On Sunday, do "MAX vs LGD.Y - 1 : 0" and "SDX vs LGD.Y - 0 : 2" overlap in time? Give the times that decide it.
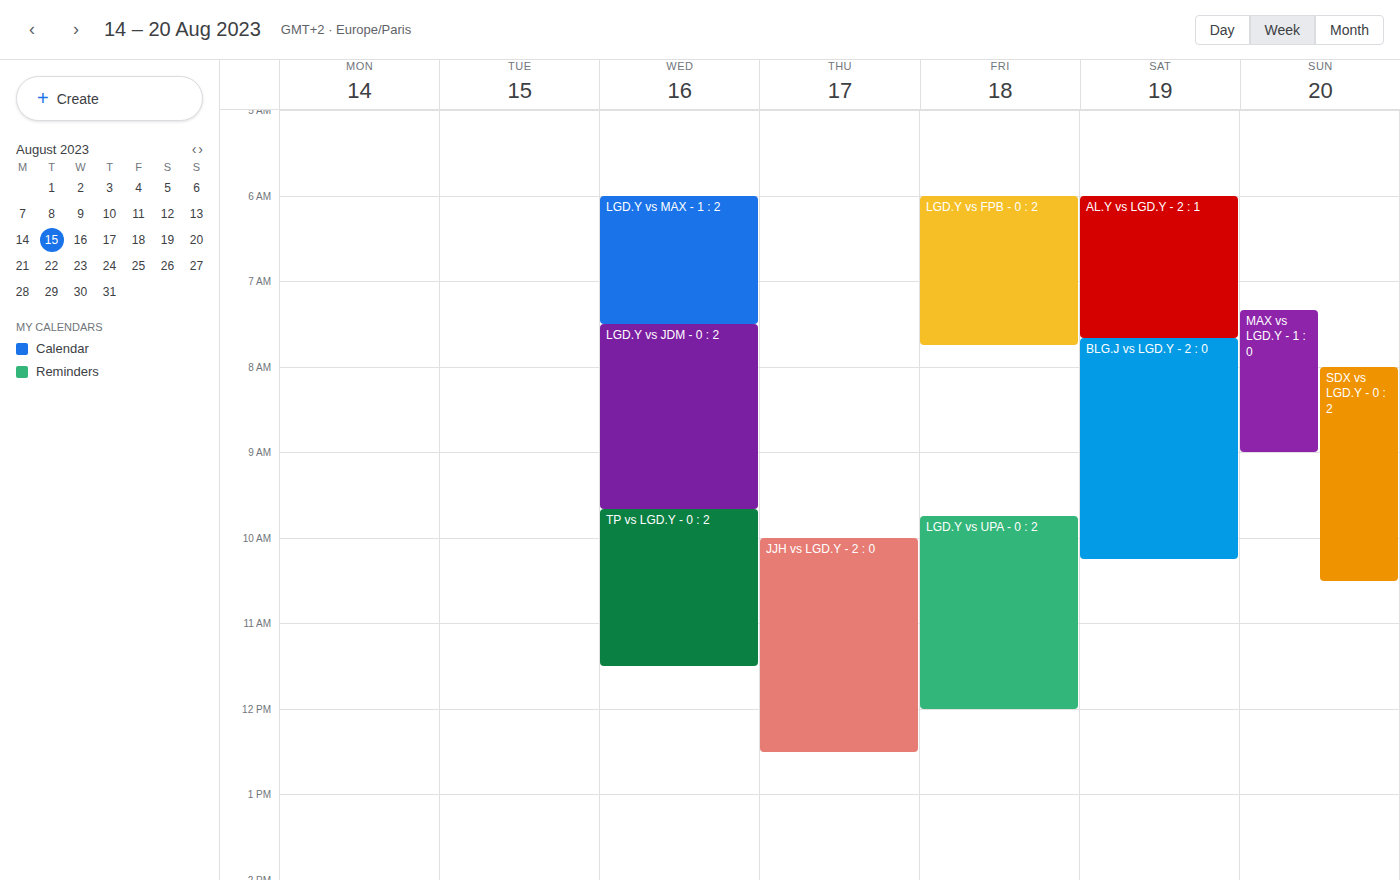
"SDX vs LGD.Y - 0 : 2" starts at 08:00, before "MAX vs LGD.Y - 1 : 0" ends at 09:00 -- they overlap.